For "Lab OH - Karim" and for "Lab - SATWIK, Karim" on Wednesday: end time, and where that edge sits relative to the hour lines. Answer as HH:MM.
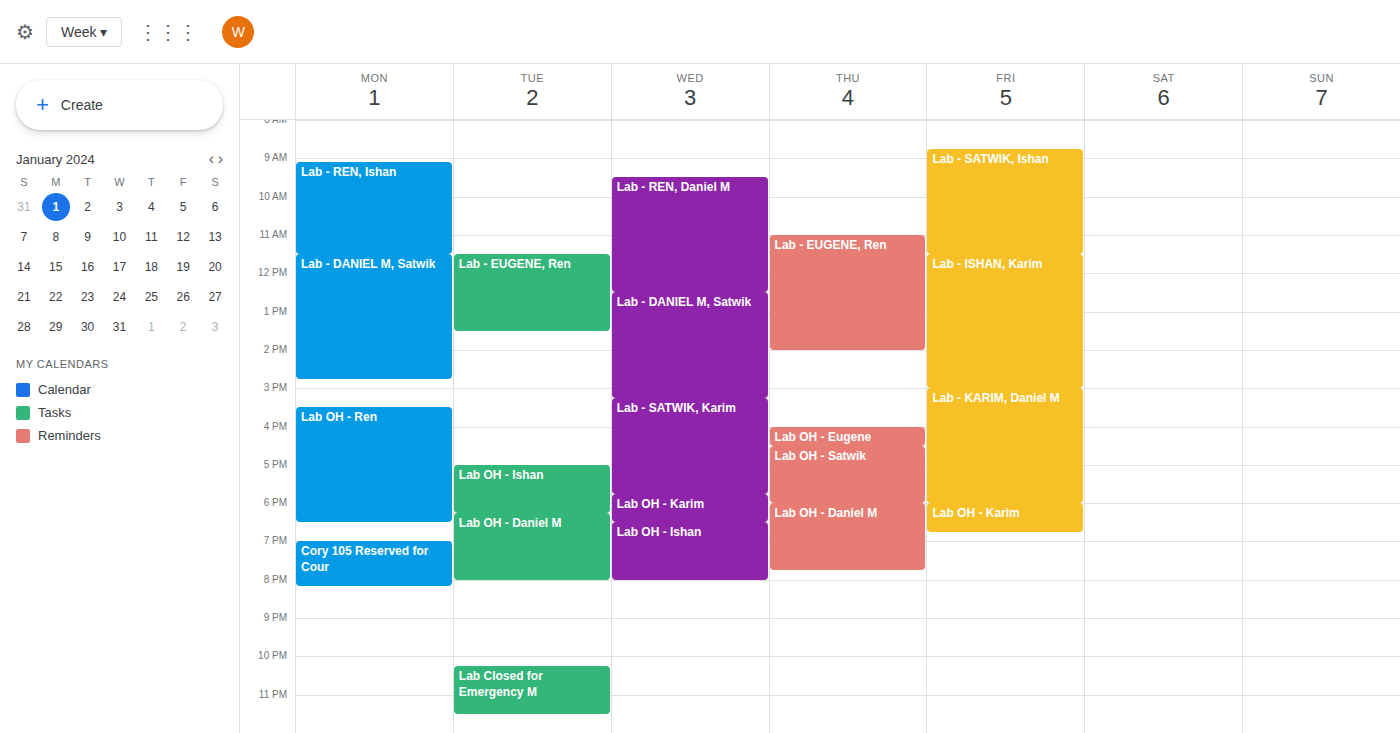
"Lab OH - Karim": 18:30, halfway between the 18:00 and 19:00 lines. "Lab - SATWIK, Karim": 17:45, neither: three quarters of the way from the 17:00 line to the 18:00 line.